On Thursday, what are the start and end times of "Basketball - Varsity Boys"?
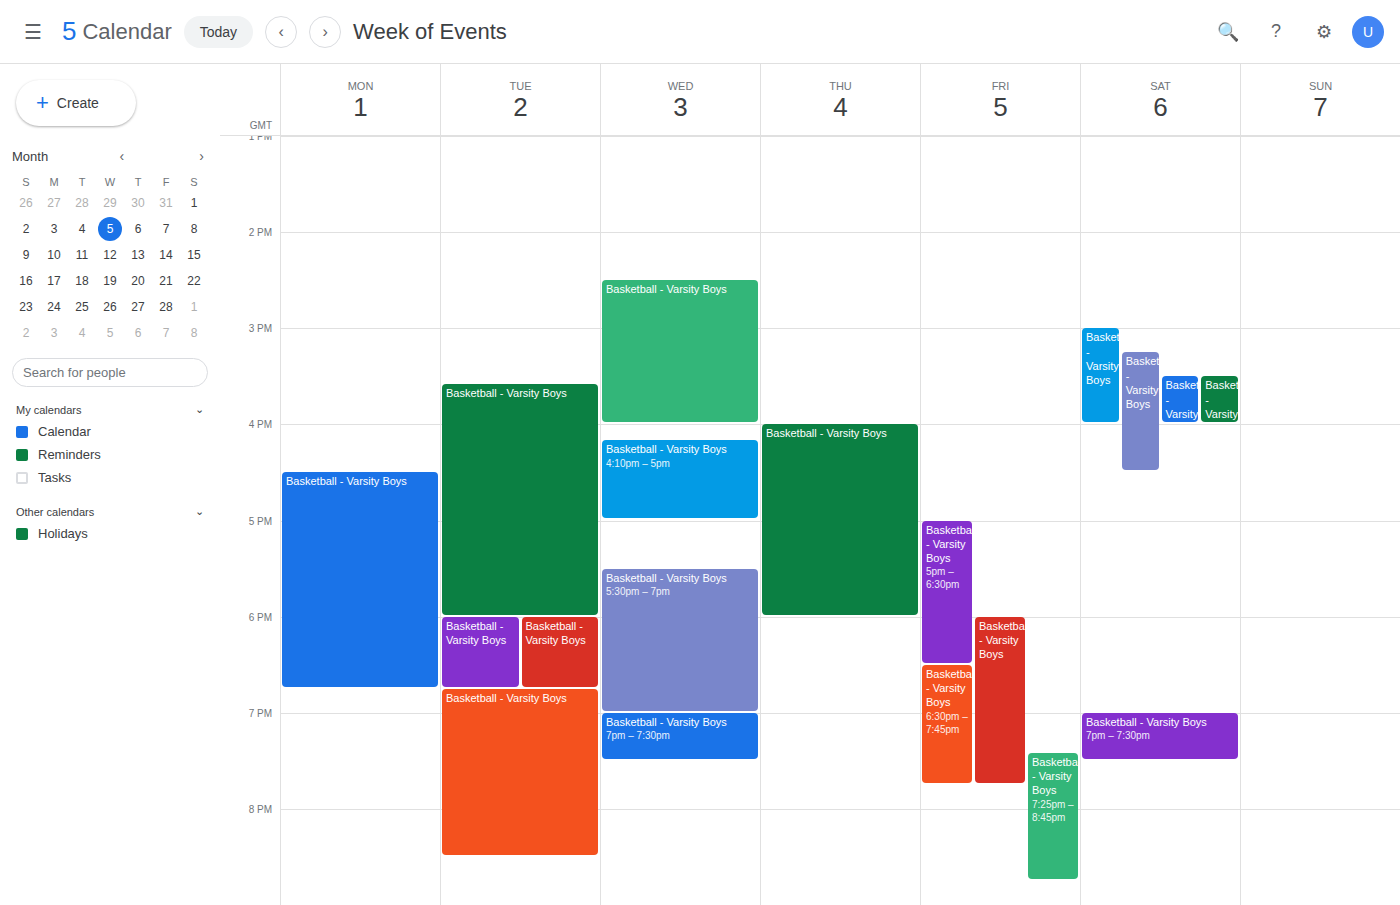
4:00 PM to 6:00 PM